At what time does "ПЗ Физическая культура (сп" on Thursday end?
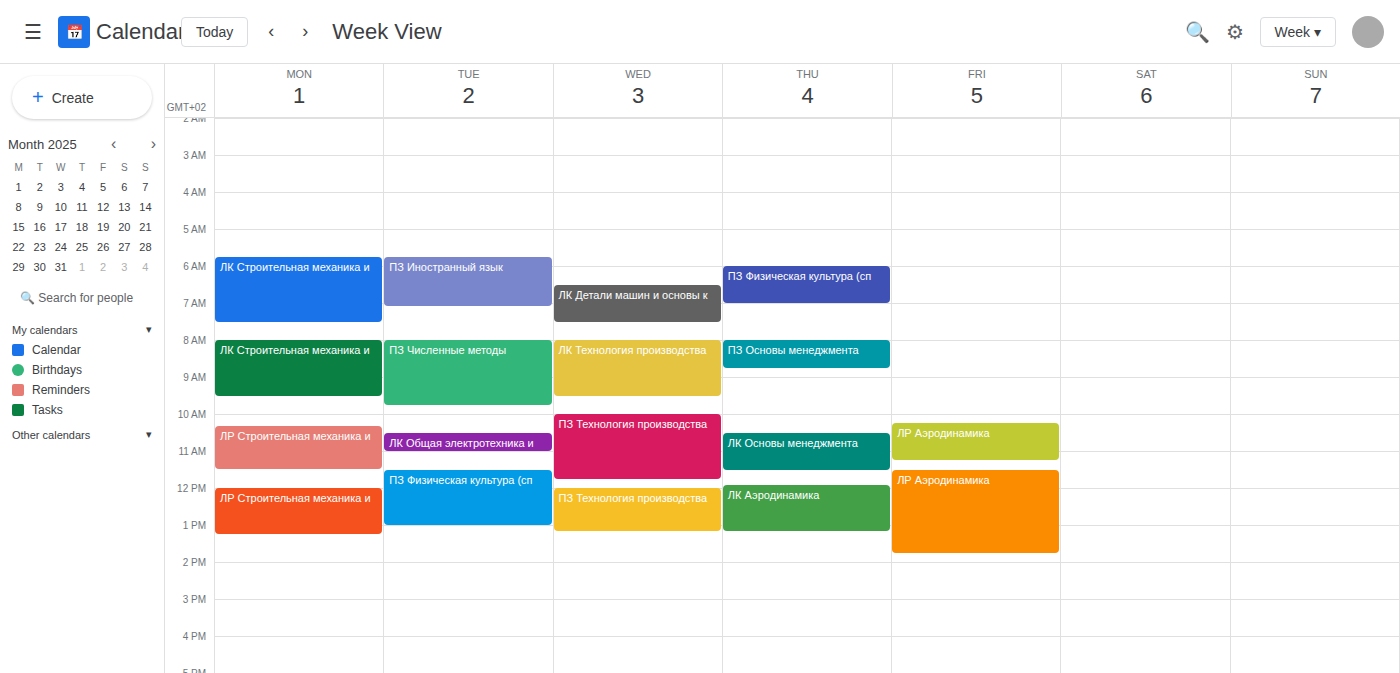
7:00 AM